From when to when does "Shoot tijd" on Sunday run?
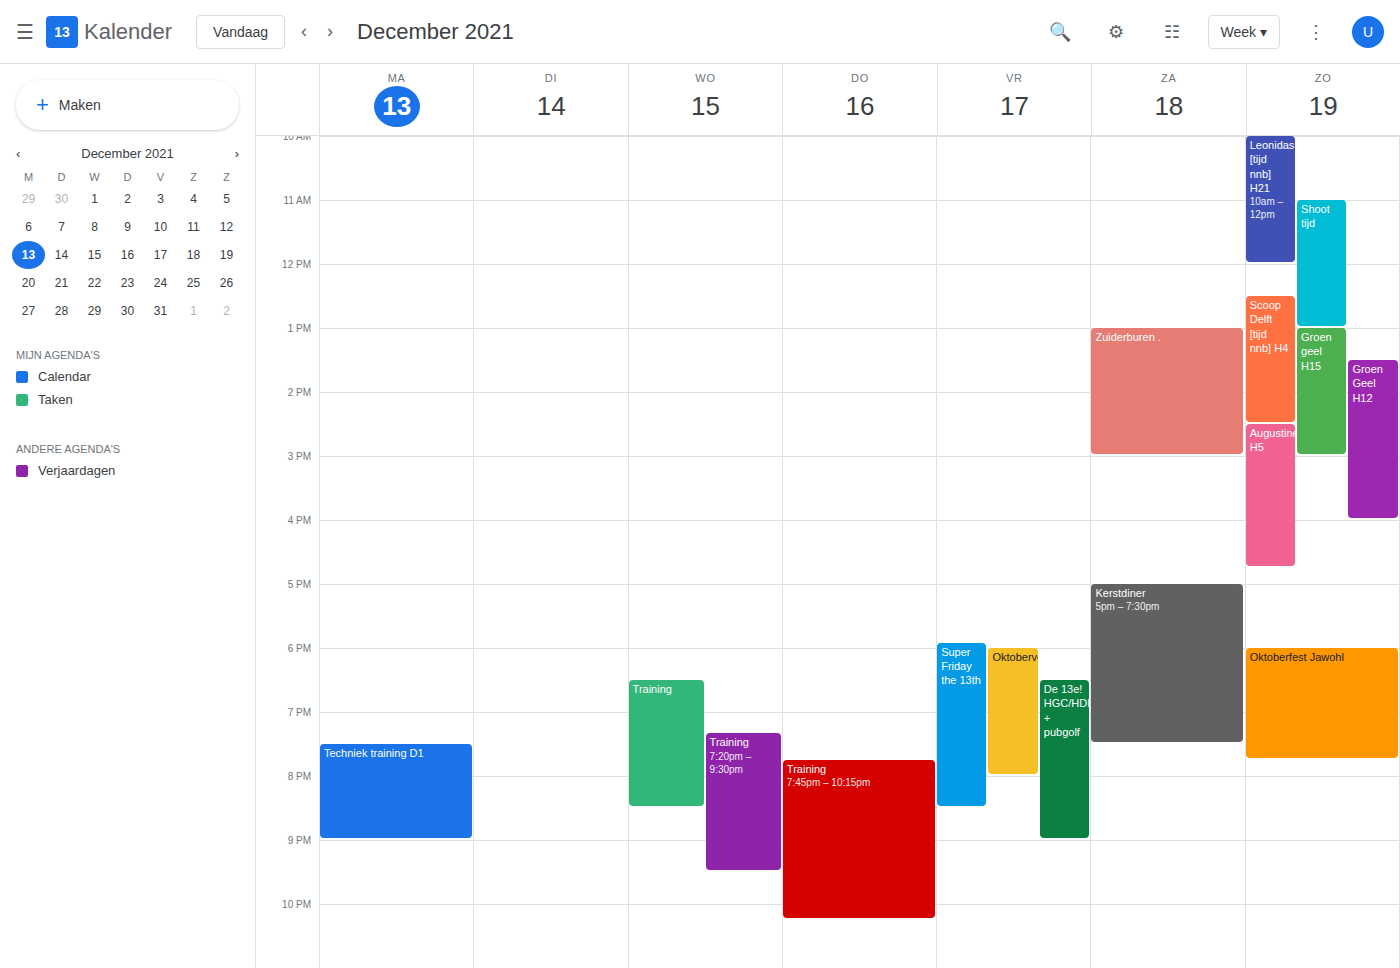
11:00 AM to 1:00 PM